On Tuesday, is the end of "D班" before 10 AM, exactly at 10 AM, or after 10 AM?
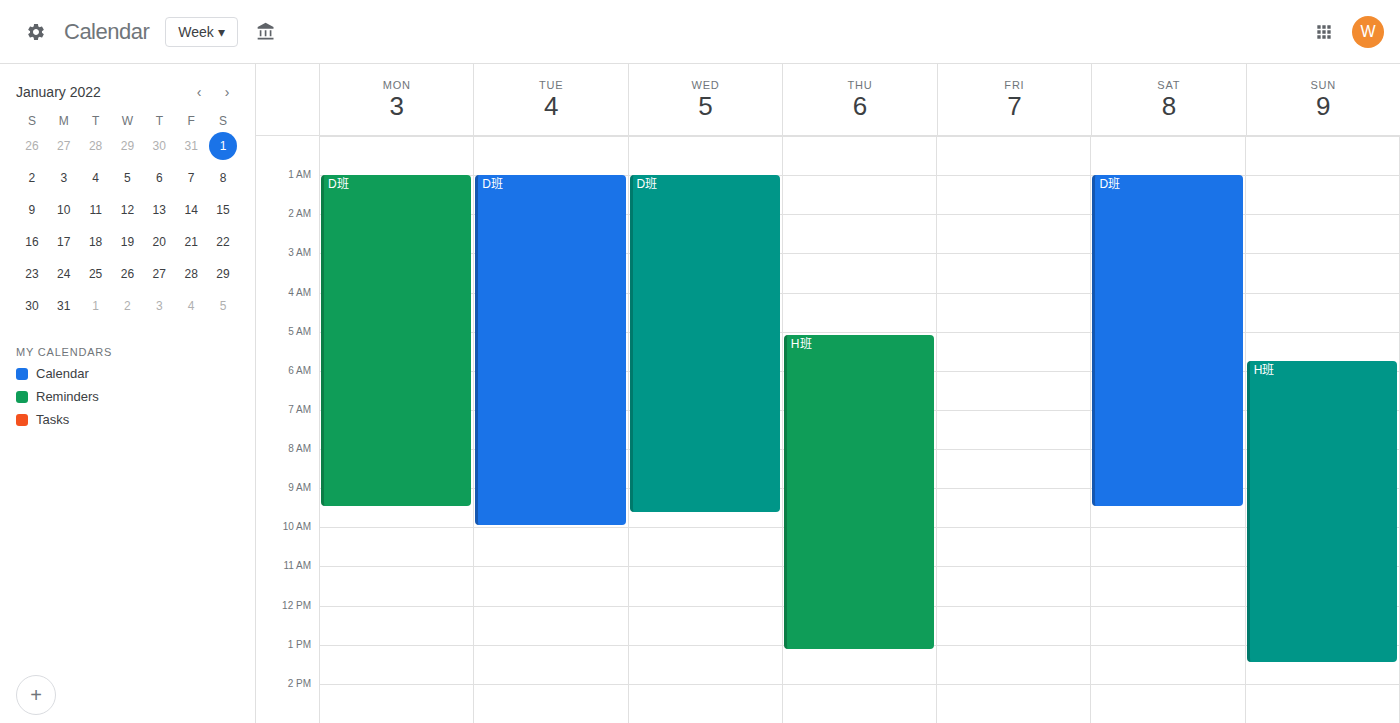
10:00 AM -- exactly at 10 AM, on the 10 AM line.